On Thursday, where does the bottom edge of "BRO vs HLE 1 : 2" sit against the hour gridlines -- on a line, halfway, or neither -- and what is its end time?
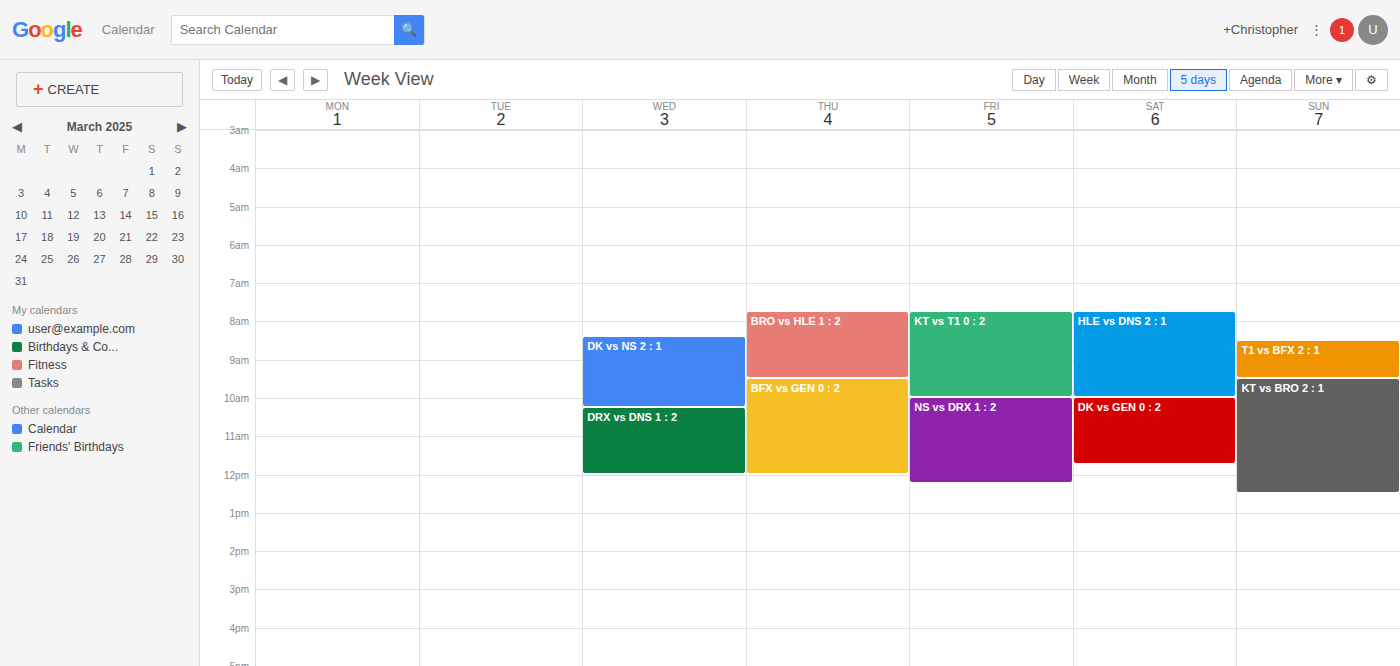
9:30 AM -- halfway between the 9 AM and 10 AM lines.